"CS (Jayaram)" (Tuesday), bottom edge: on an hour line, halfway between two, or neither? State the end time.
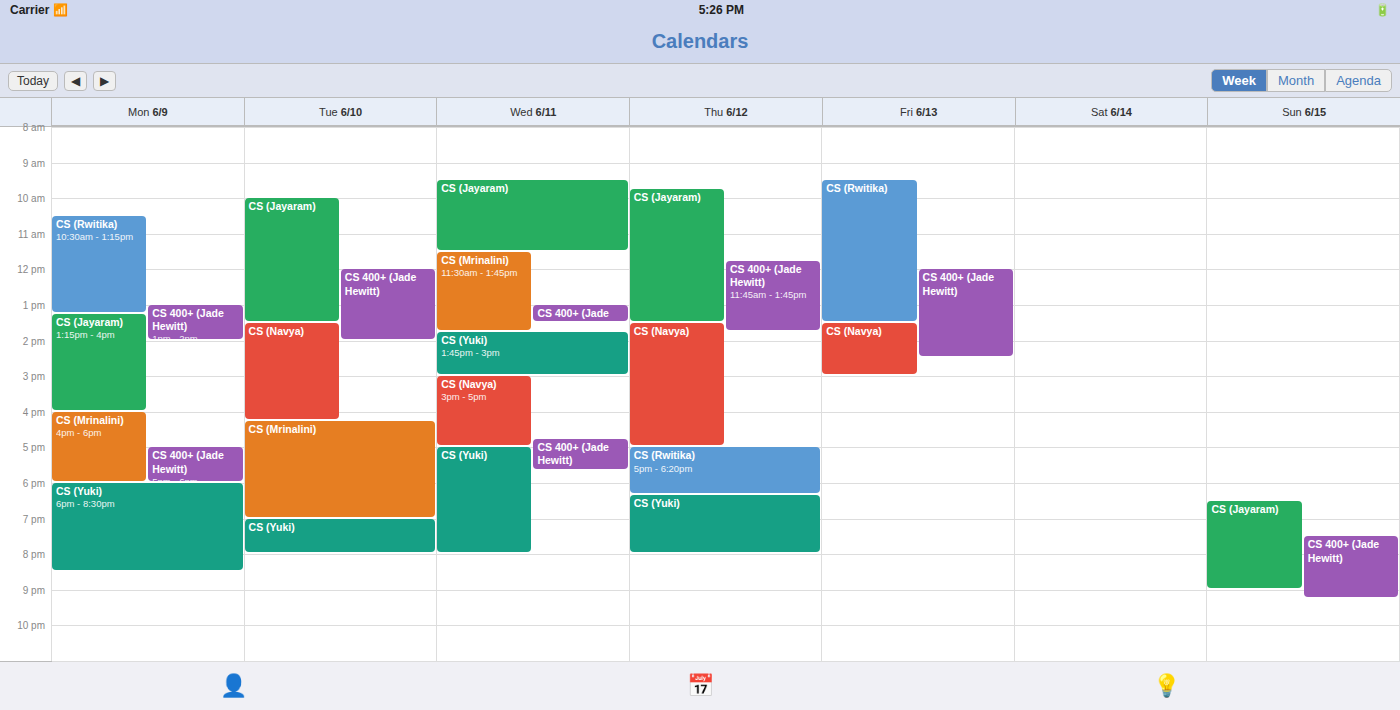
1:30 PM -- halfway between the 1 PM and 2 PM lines.